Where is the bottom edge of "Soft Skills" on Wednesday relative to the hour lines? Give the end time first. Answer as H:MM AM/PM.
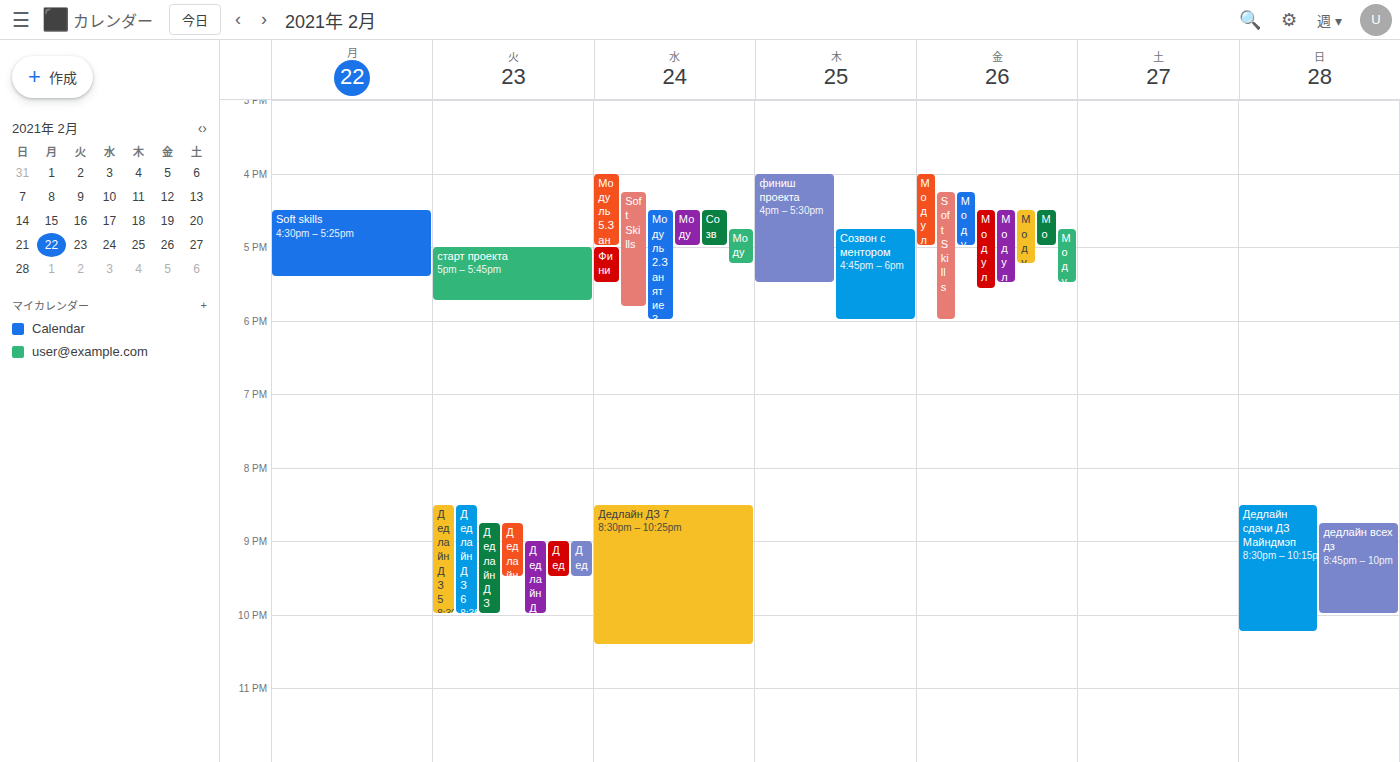
5:50 PM -- neither: 50 minutes below the 5 PM line and 10 minutes above the 6 PM line.